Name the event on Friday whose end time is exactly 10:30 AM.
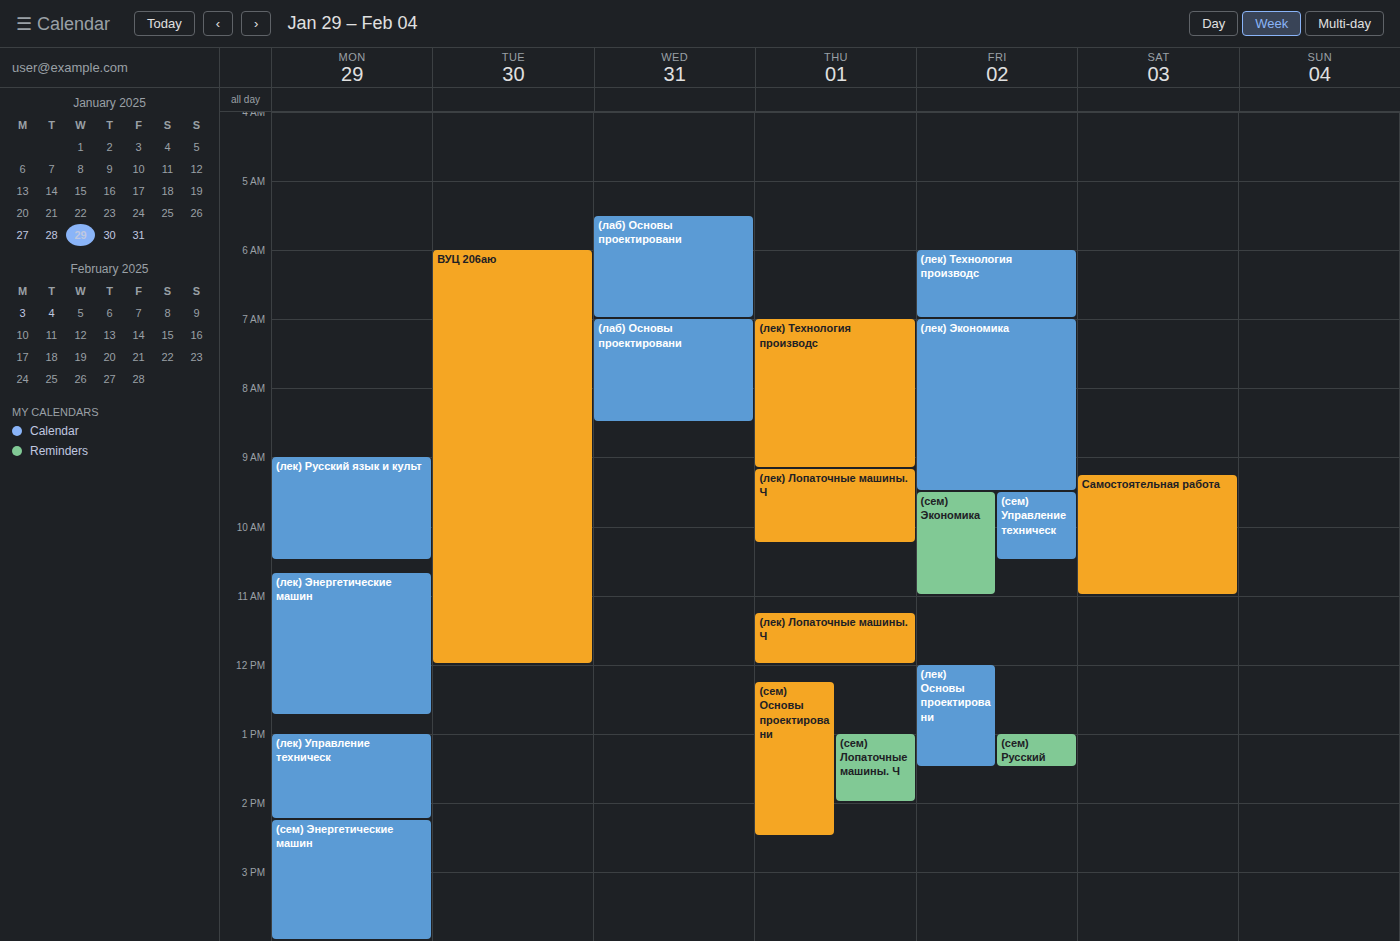
"(сем) Управление техническ"